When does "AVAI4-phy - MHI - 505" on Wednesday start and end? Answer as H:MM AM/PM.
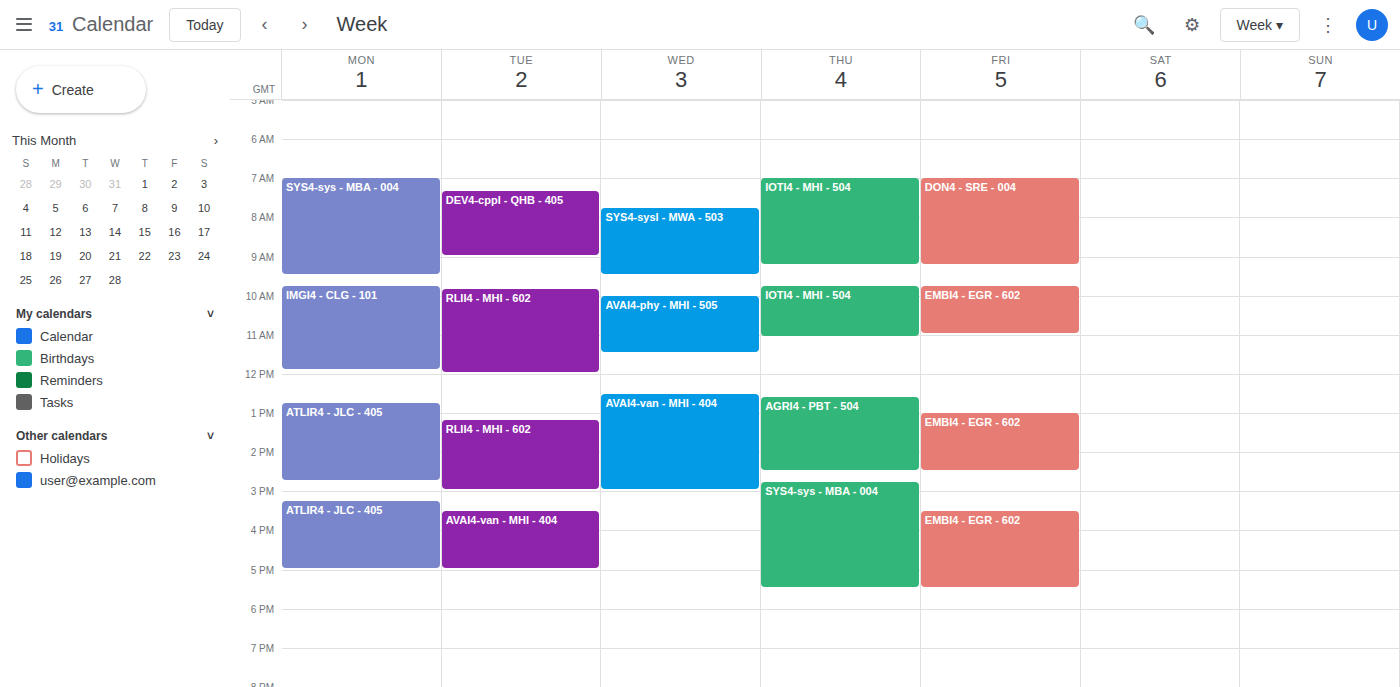
10:00 AM to 11:30 AM